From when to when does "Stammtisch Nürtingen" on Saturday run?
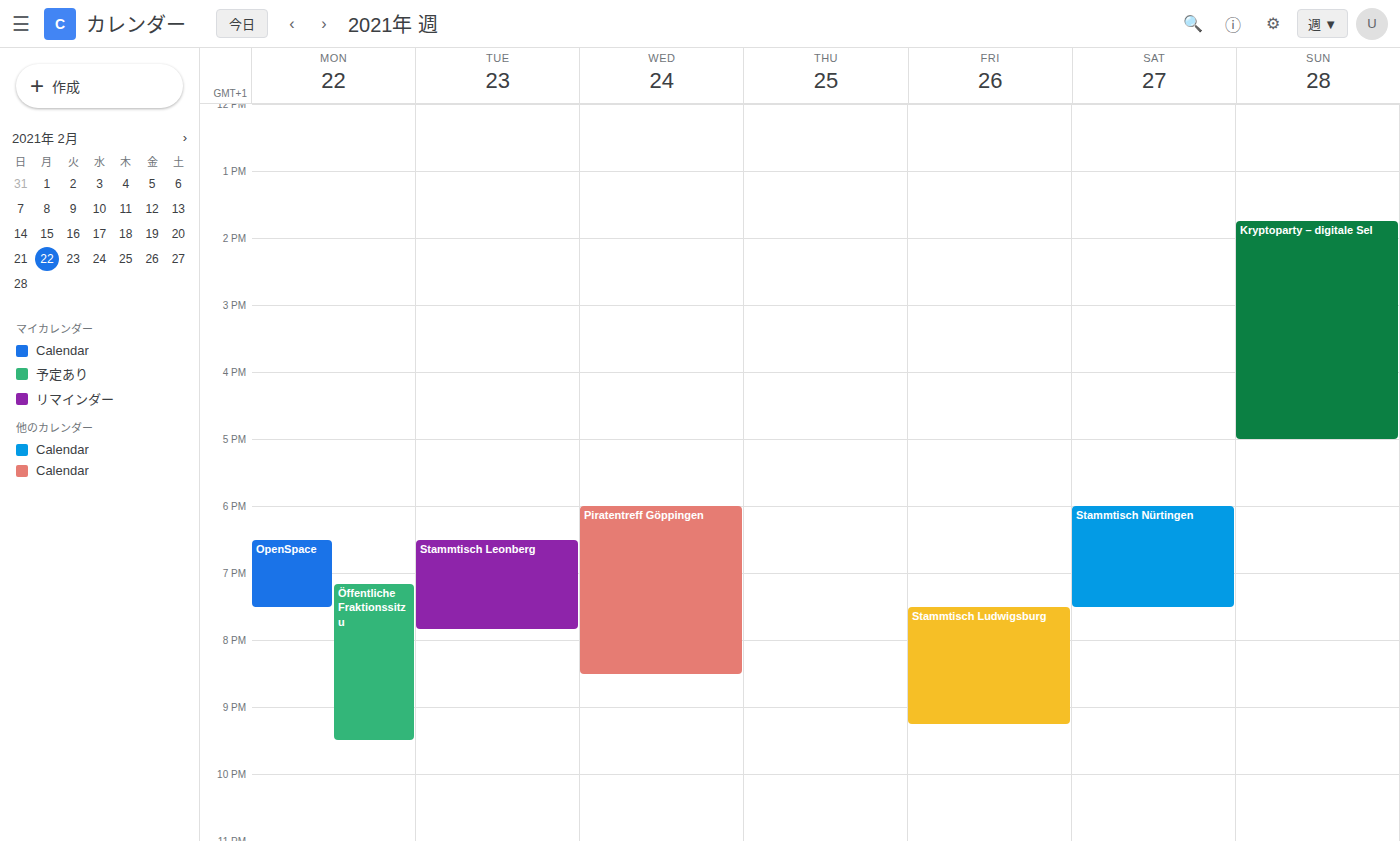
6:00 PM to 7:30 PM